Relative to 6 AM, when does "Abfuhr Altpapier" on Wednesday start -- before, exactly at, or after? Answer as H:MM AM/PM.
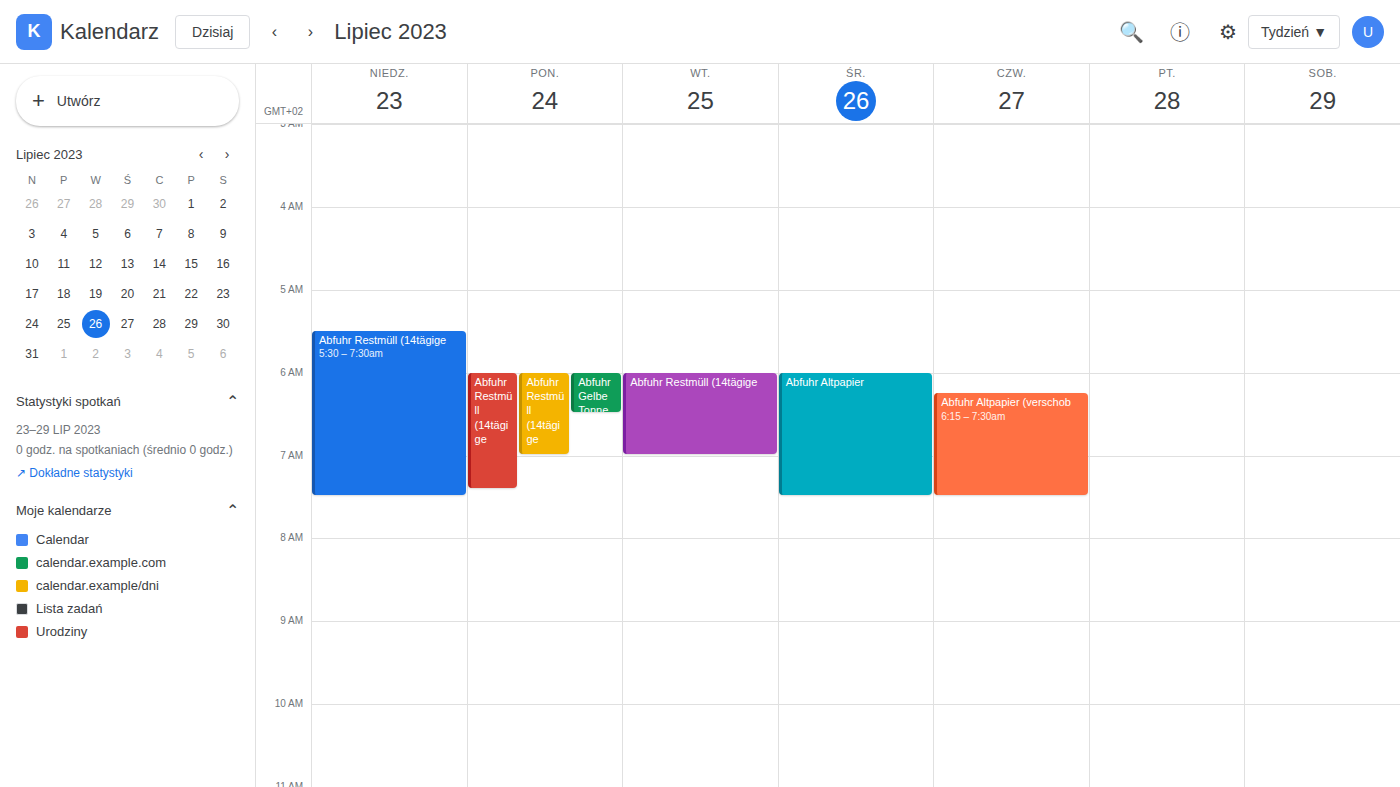
6:00 AM -- exactly at 6 AM, on the 6 AM line.